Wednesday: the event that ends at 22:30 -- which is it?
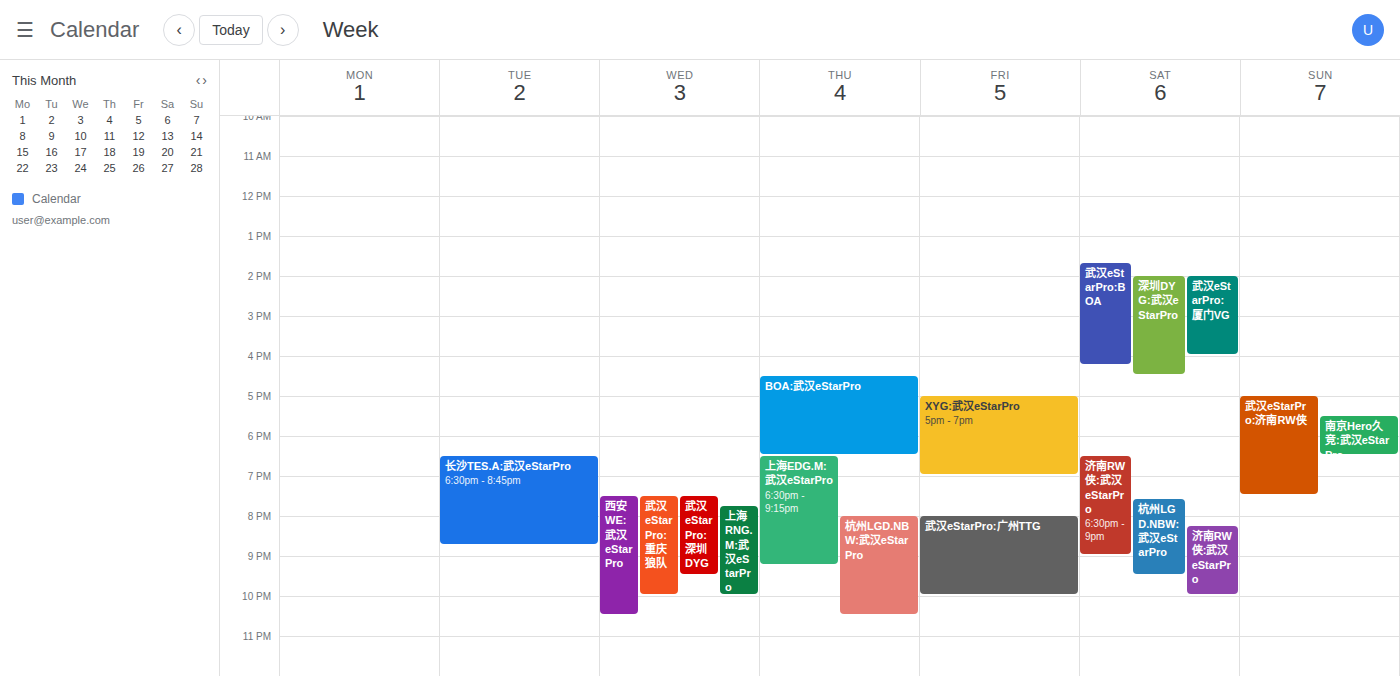
"西安WE:武汉eStarPro"